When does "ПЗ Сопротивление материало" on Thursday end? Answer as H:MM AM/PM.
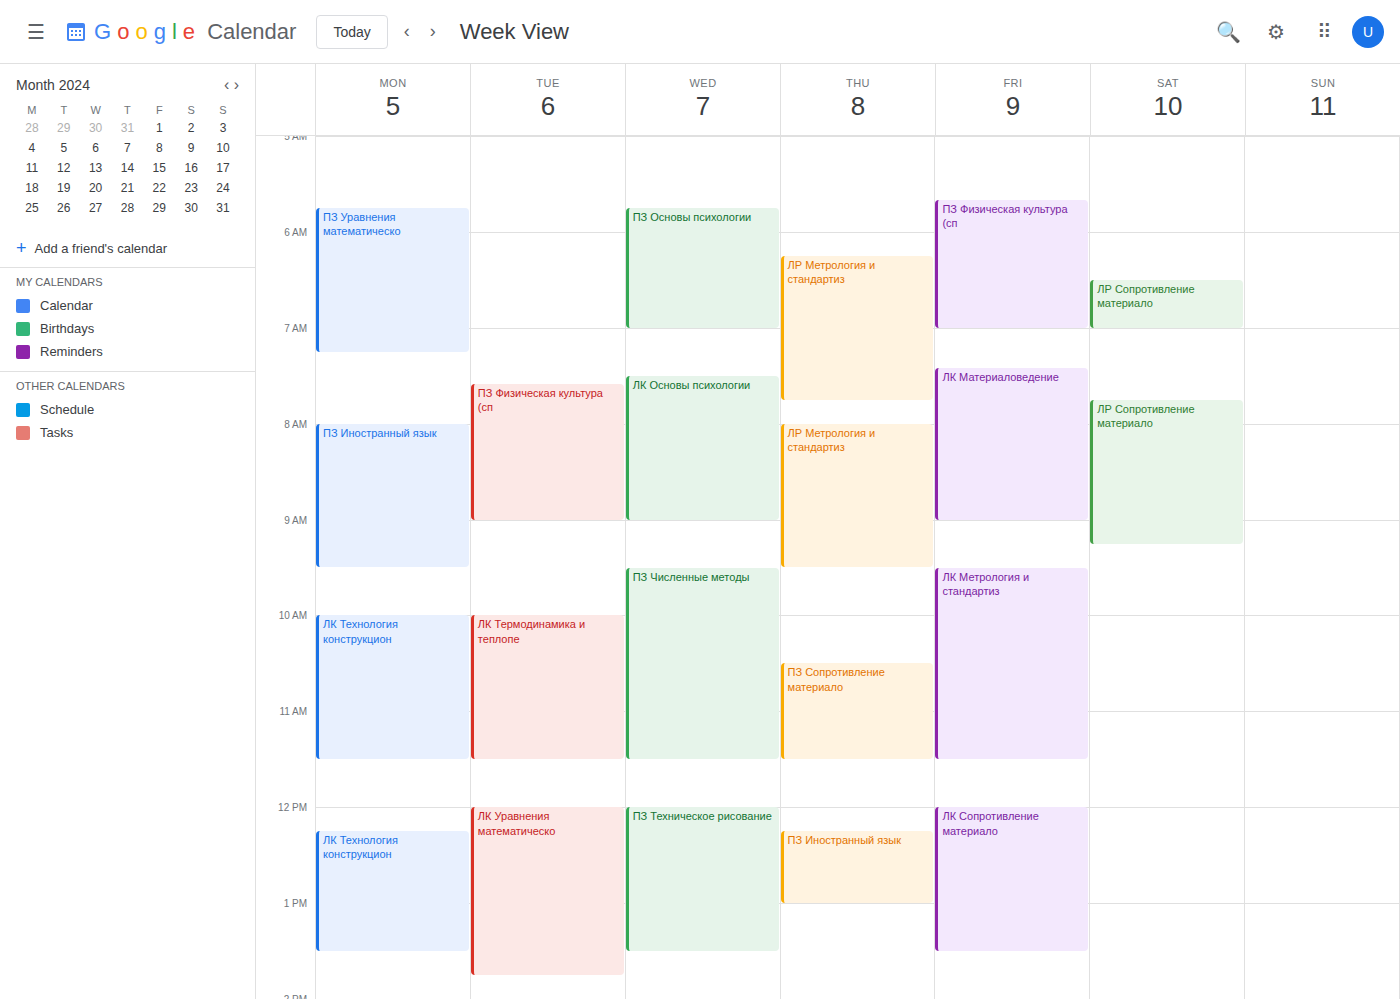
11:30 AM